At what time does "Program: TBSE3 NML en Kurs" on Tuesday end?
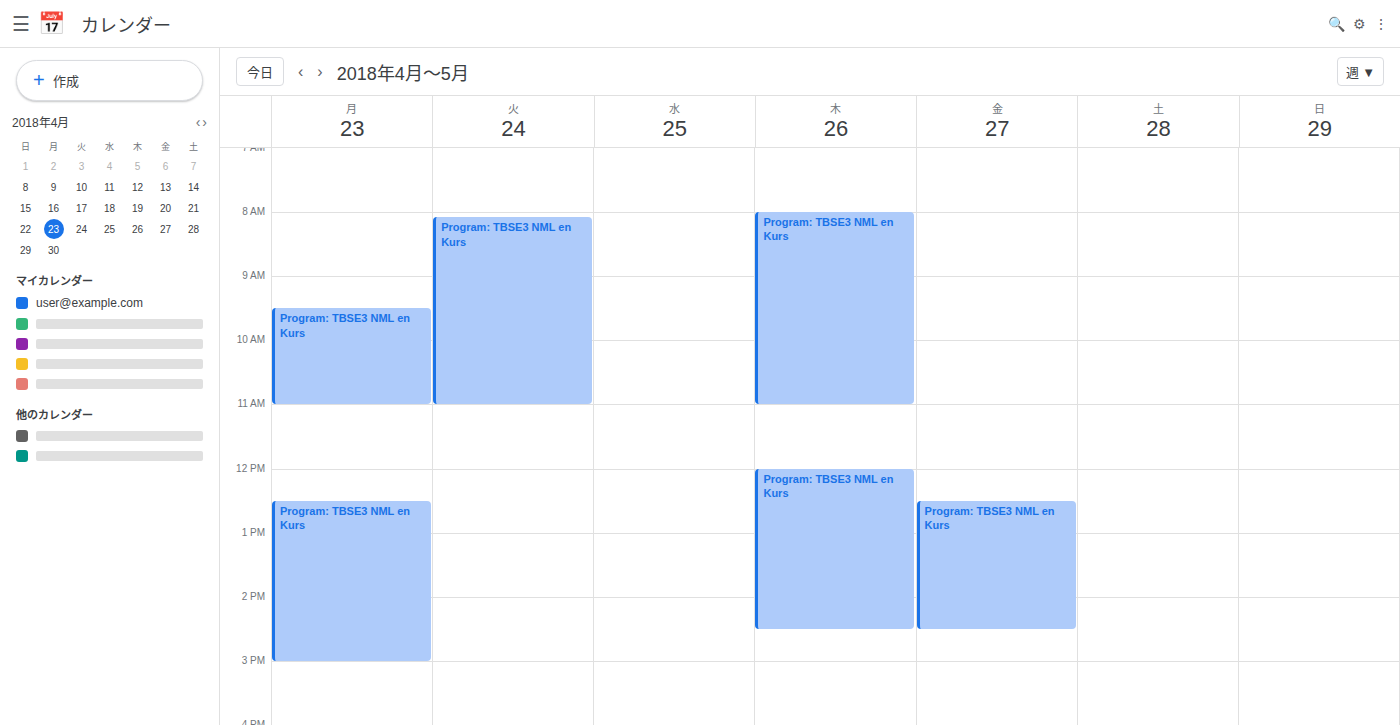
11:00